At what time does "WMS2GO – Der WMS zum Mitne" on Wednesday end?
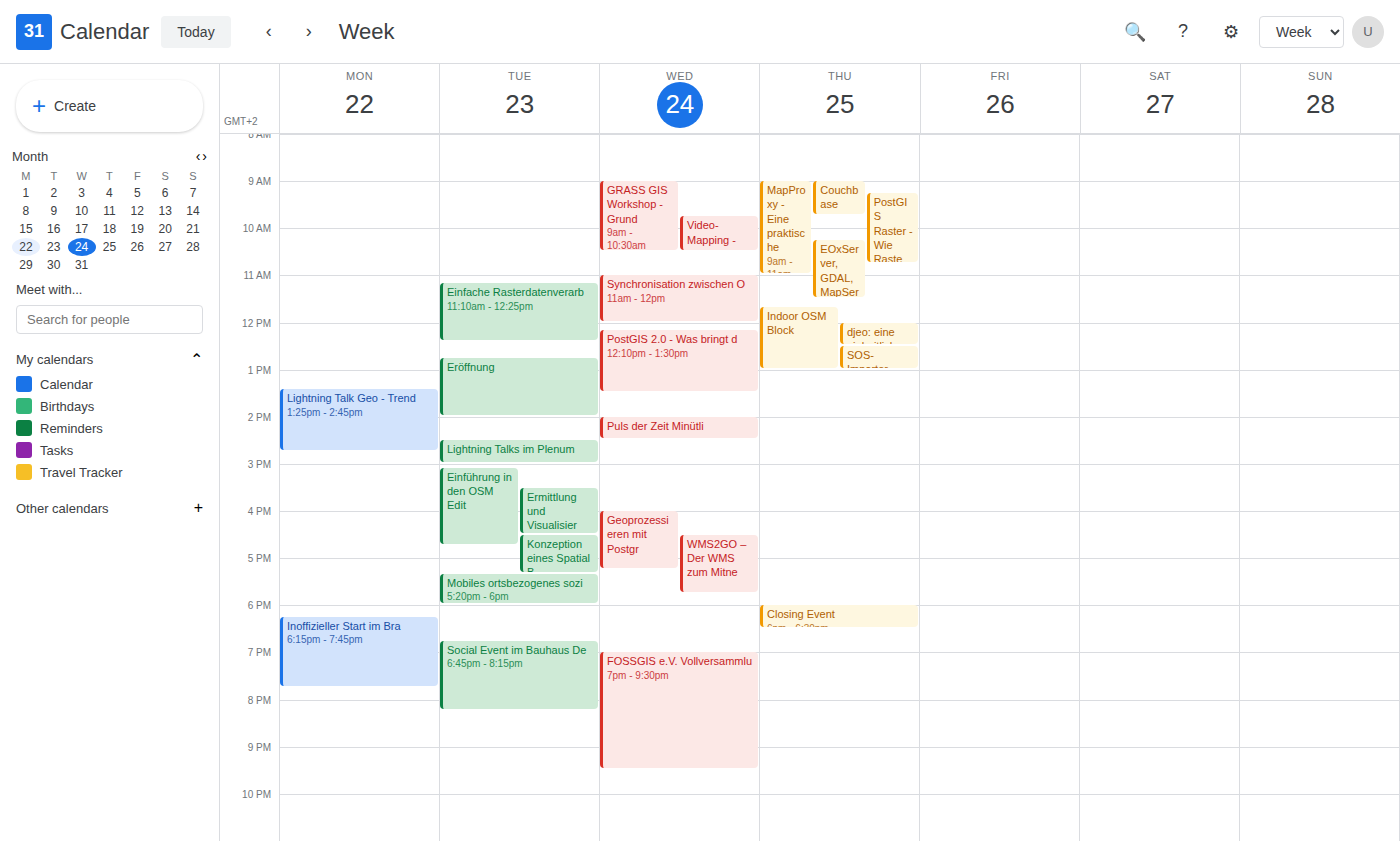
5:45 PM